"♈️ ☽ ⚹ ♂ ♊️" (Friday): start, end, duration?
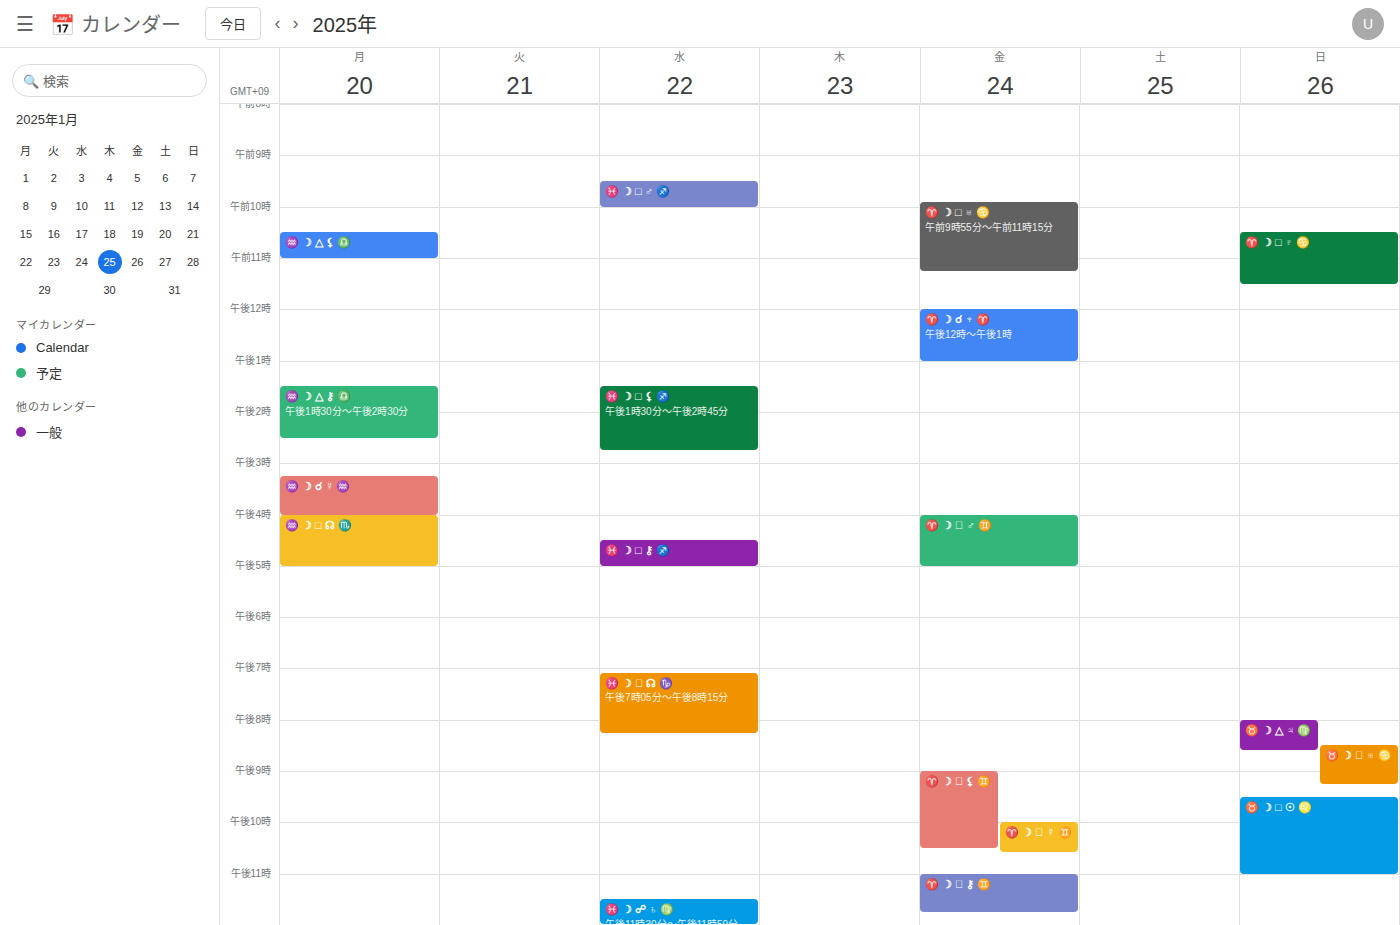
4:00 PM to 5:00 PM, 1 hour